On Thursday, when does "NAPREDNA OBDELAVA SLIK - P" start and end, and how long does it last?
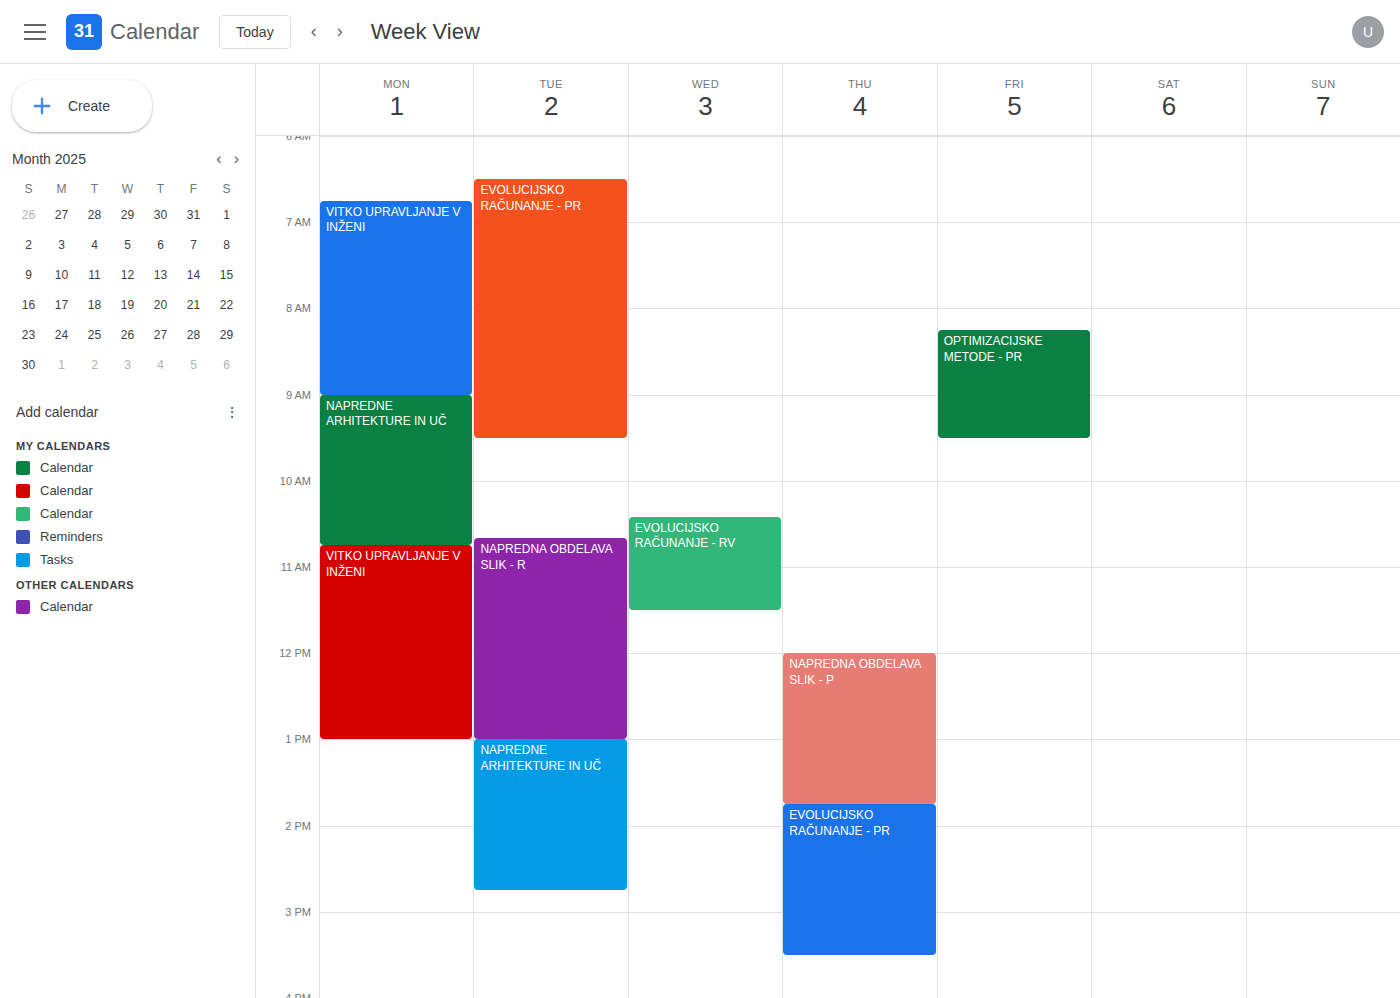
12:00 to 13:45, 1 hour 45 minutes